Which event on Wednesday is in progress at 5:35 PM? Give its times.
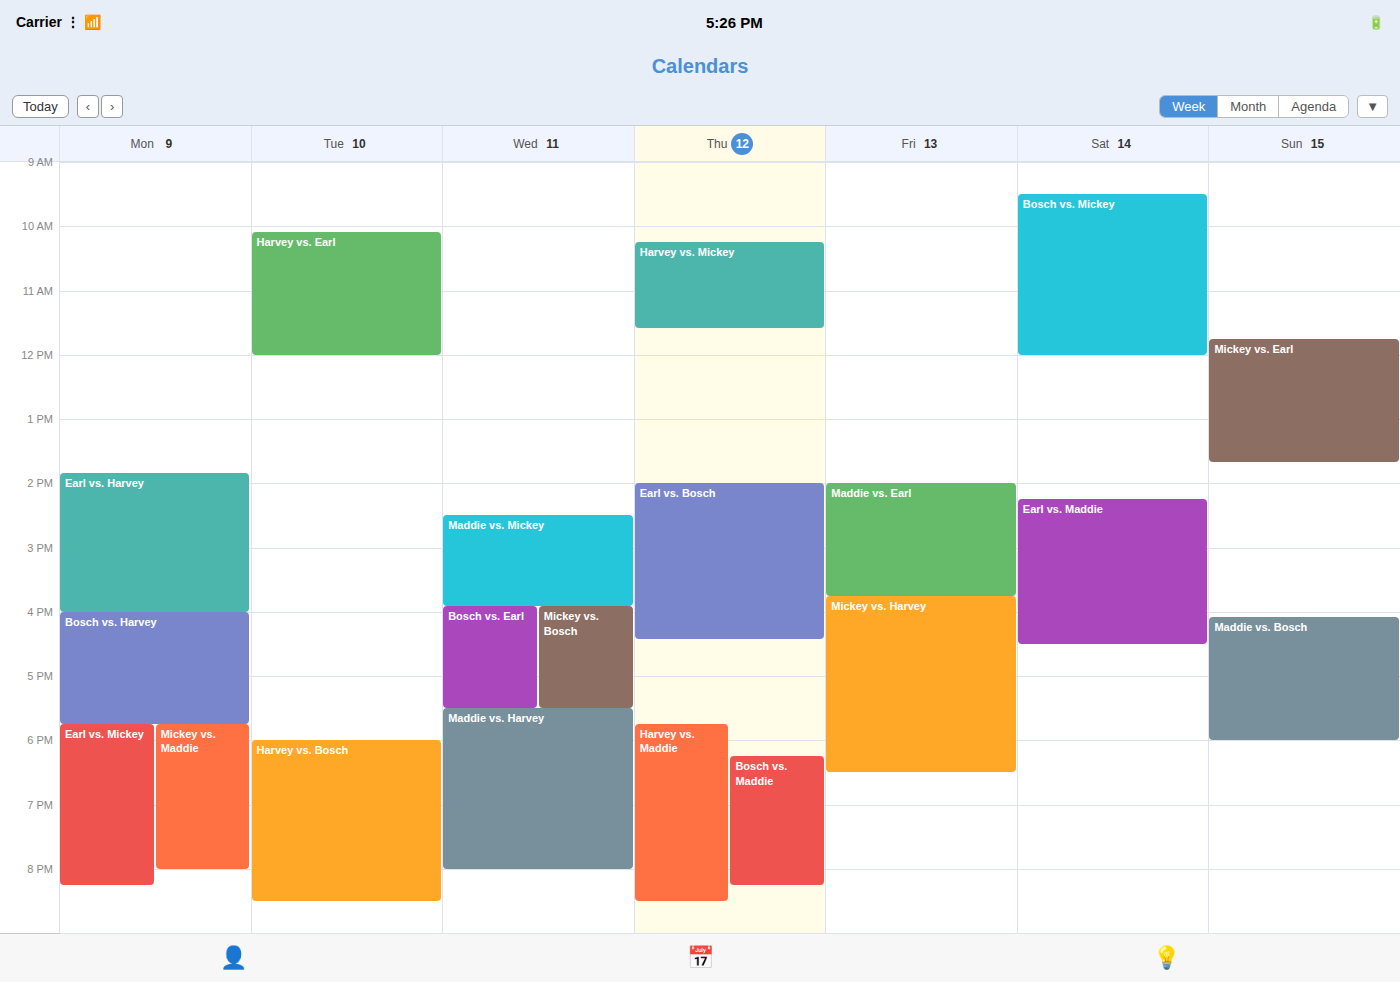
"Maddie vs. Harvey", 5:30 PM to 8:00 PM